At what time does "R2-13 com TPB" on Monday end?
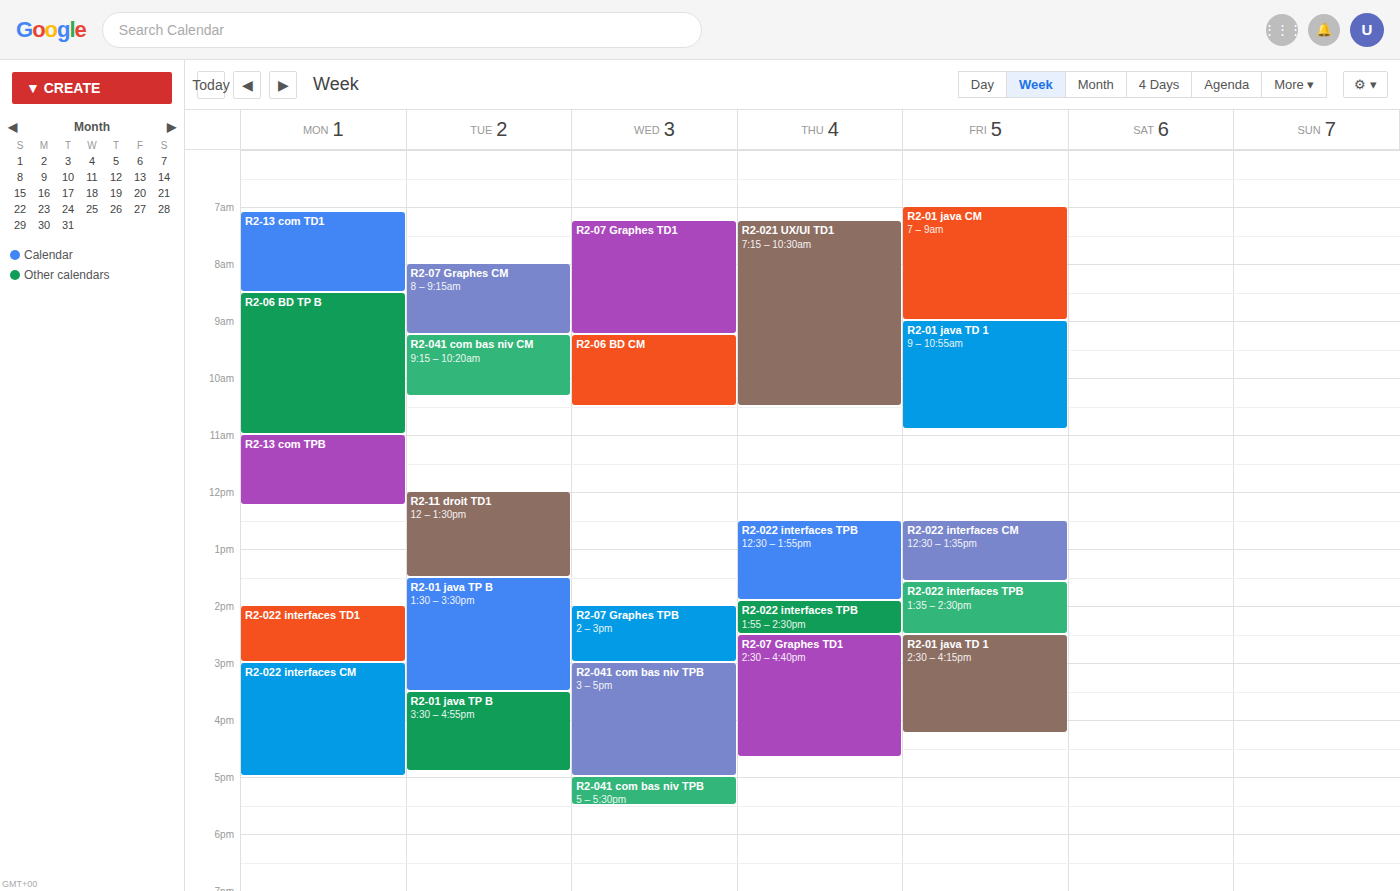
12:15 PM